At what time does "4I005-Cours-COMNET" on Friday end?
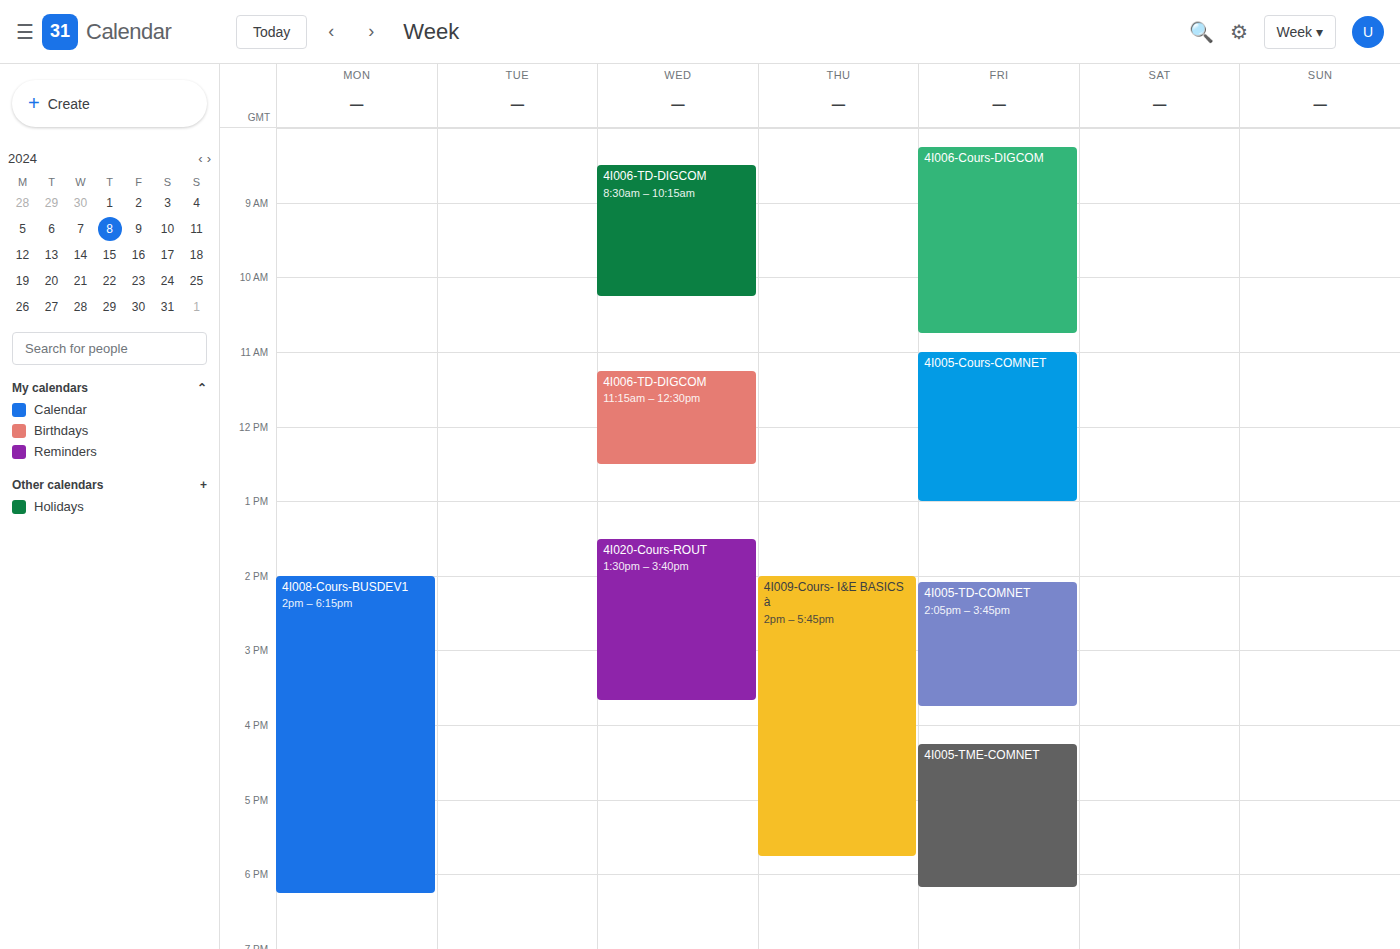
1:00 PM